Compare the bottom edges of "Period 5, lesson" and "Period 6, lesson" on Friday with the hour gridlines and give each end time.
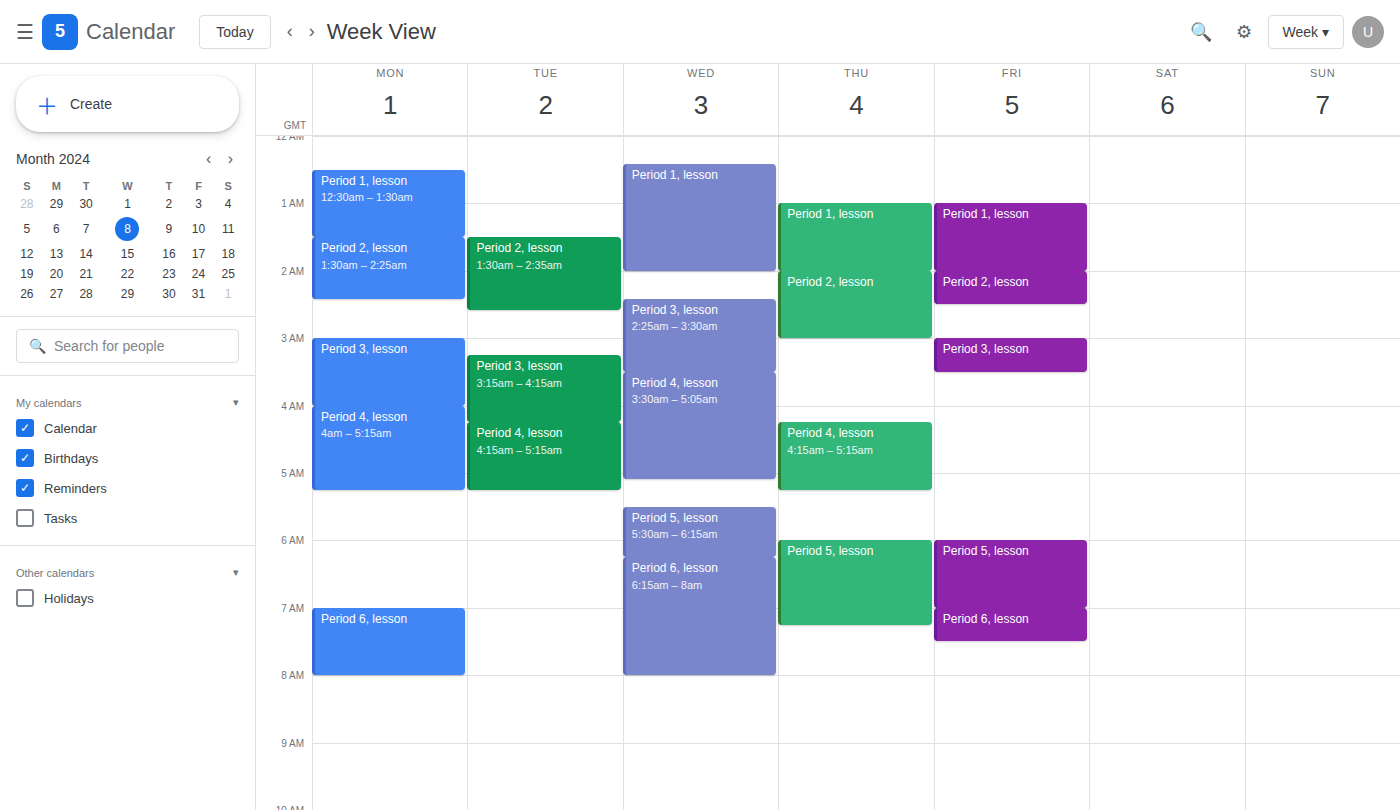
"Period 5, lesson": 7:00 AM, exactly on the 7 AM line. "Period 6, lesson": 7:30 AM, halfway between the 7 AM and 8 AM lines.